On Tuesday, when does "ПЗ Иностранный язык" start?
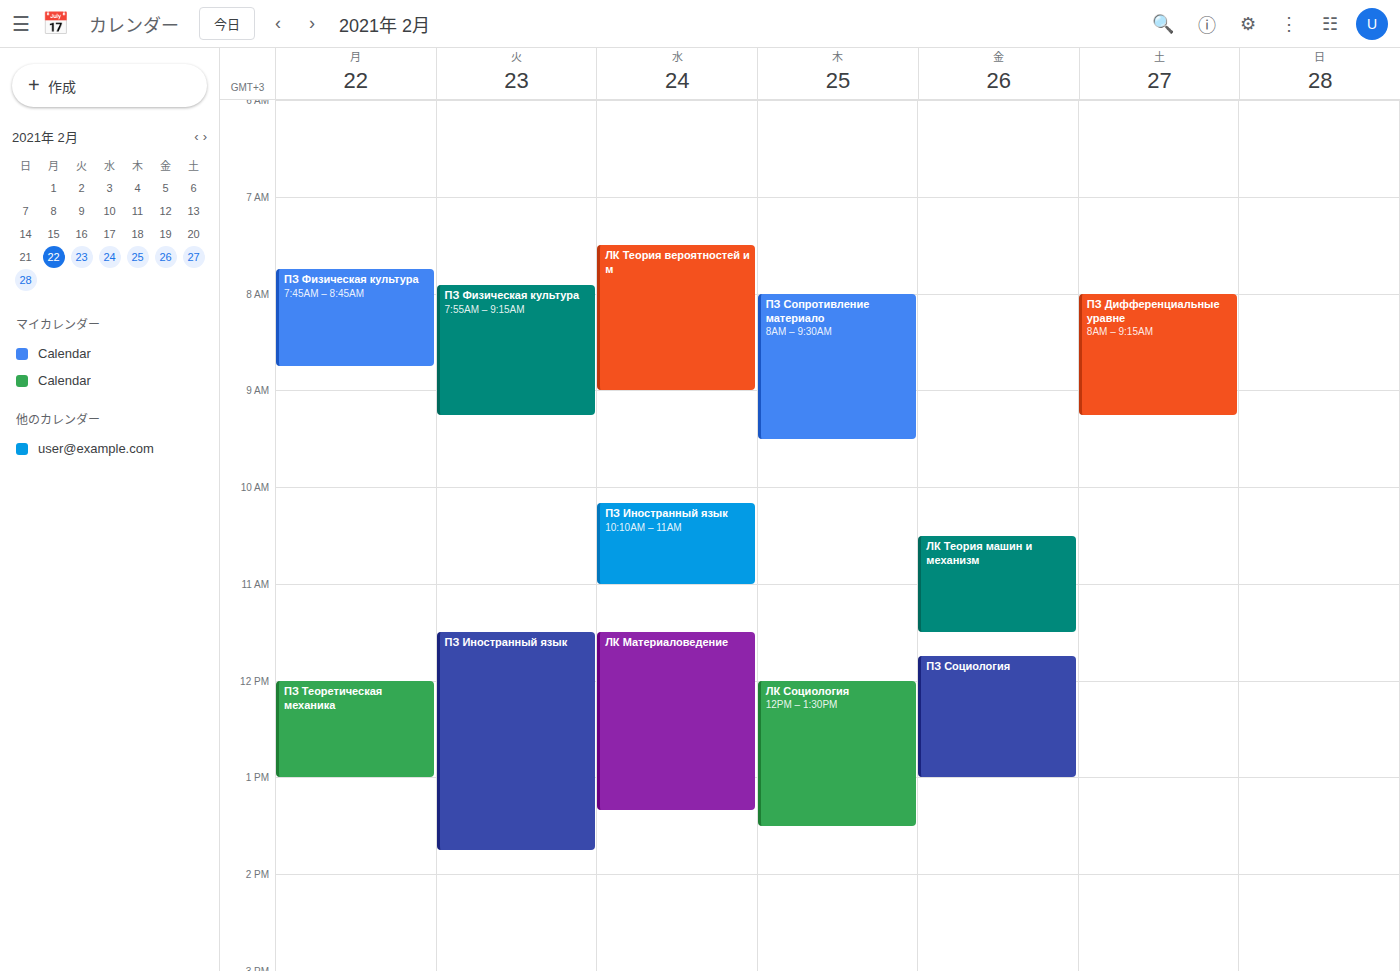
11:30 AM